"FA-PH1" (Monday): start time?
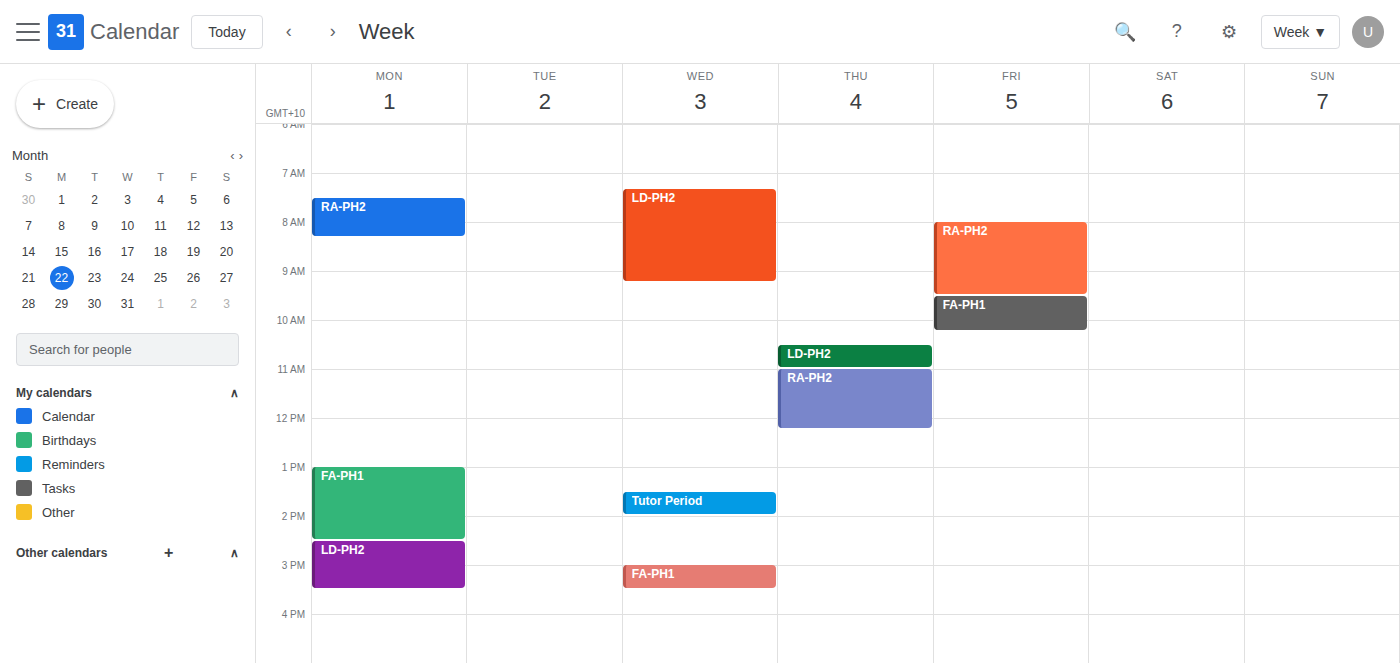
1:00 PM